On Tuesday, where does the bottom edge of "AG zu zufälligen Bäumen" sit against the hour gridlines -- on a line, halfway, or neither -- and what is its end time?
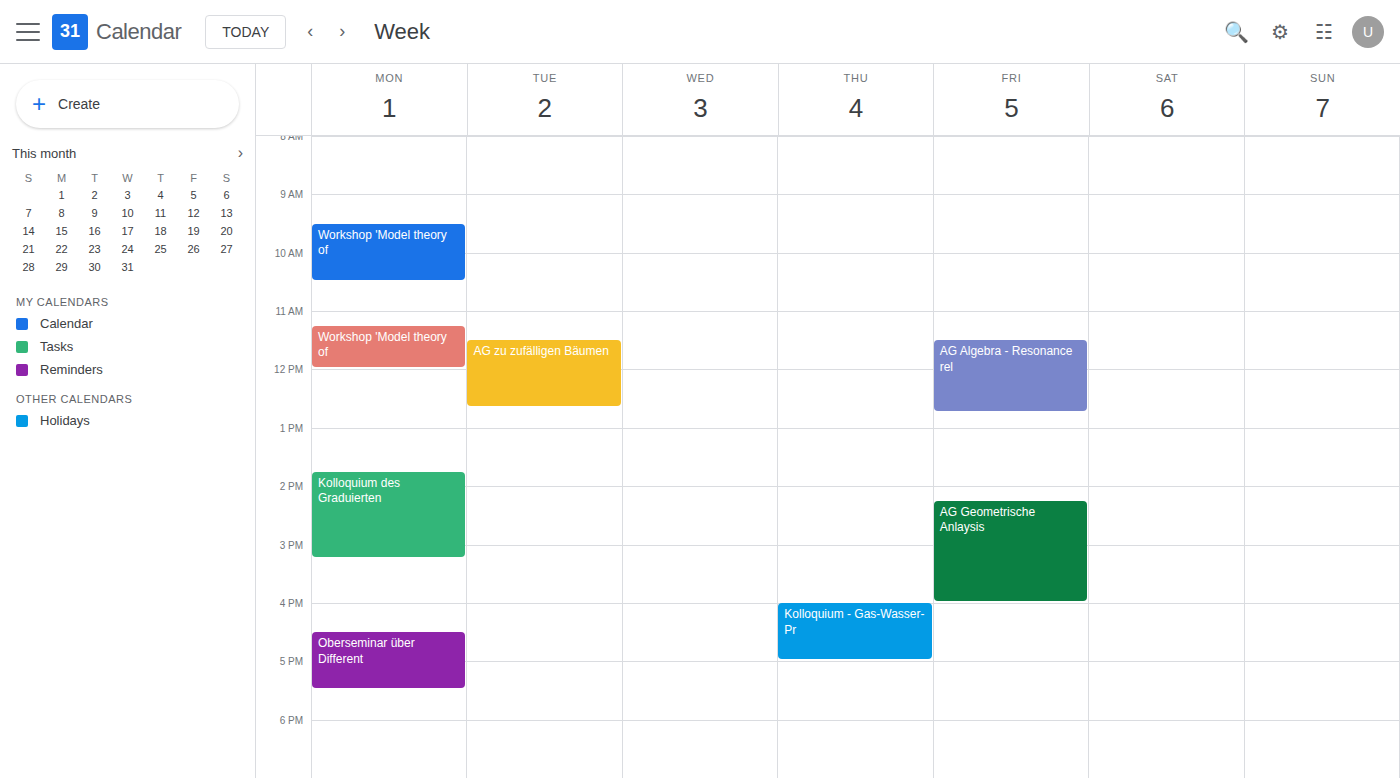
12:40 PM -- neither: 40 minutes below the 12 PM line and 20 minutes above the 1 PM line.